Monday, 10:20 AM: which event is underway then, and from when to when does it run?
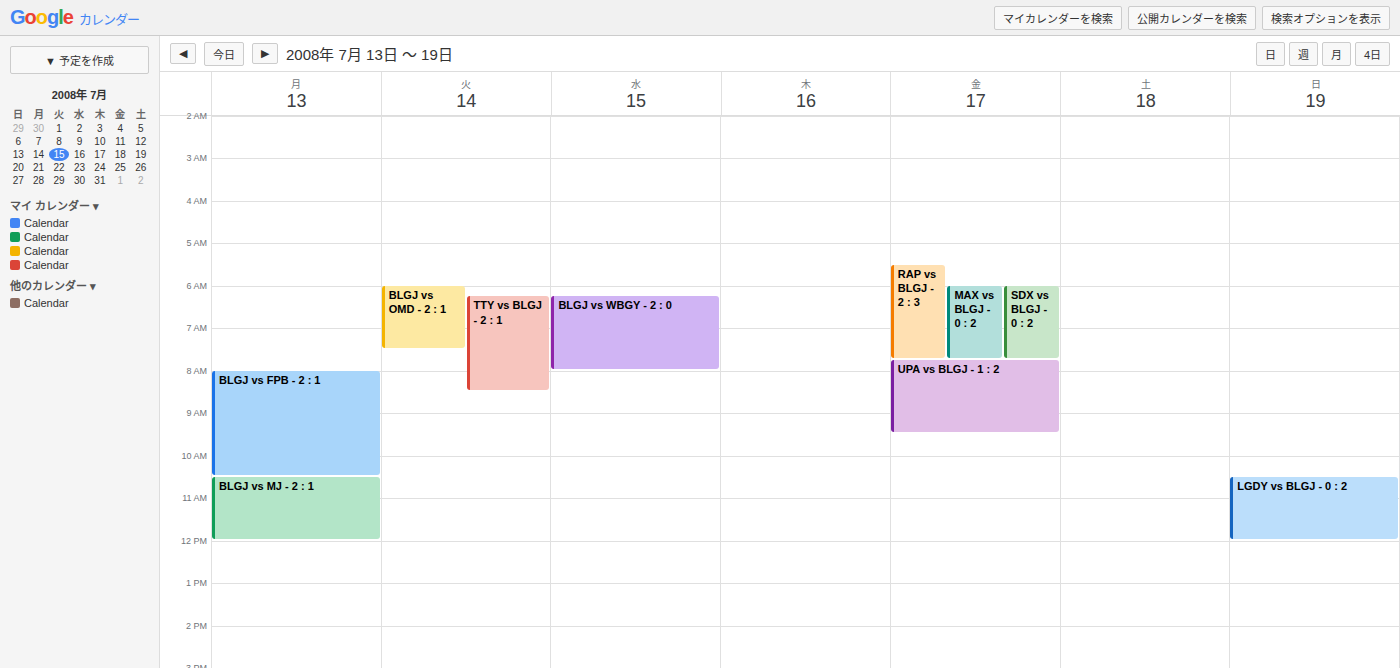
"BLGJ vs FPB - 2 : 1", 8:00 AM to 10:30 AM